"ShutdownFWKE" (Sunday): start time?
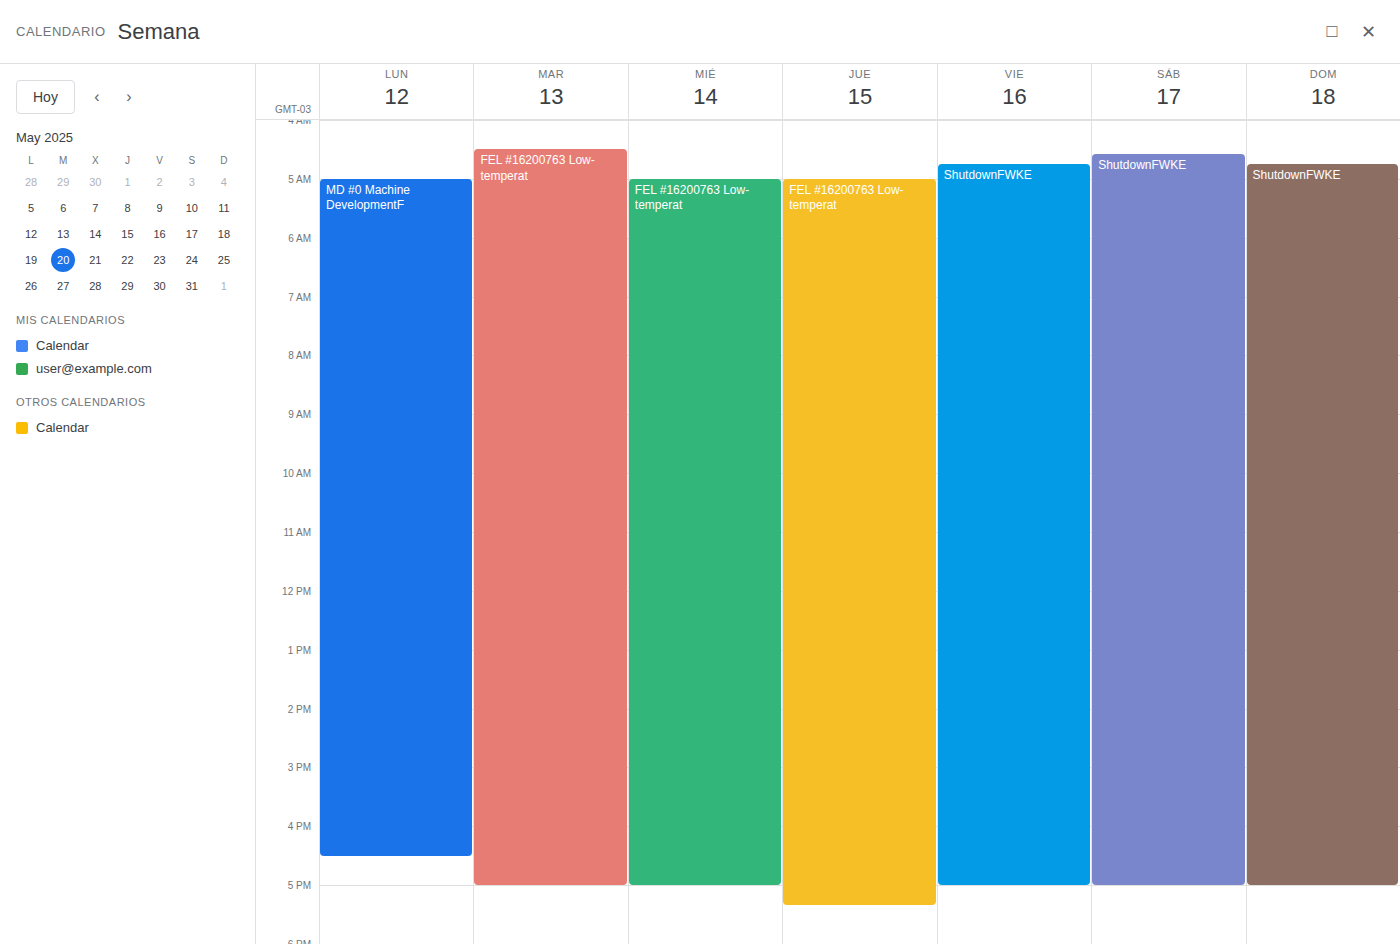
4:45 AM